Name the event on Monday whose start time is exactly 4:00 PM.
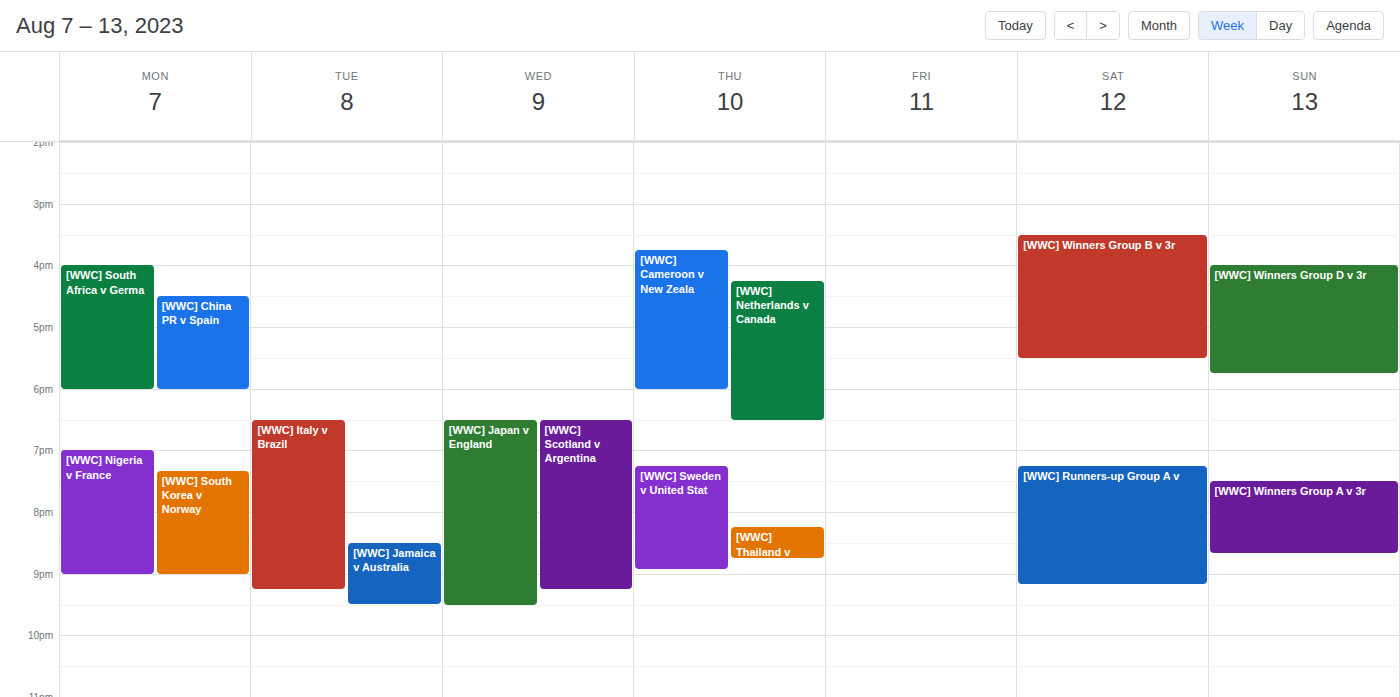
"[WWC] South Africa v Germa"